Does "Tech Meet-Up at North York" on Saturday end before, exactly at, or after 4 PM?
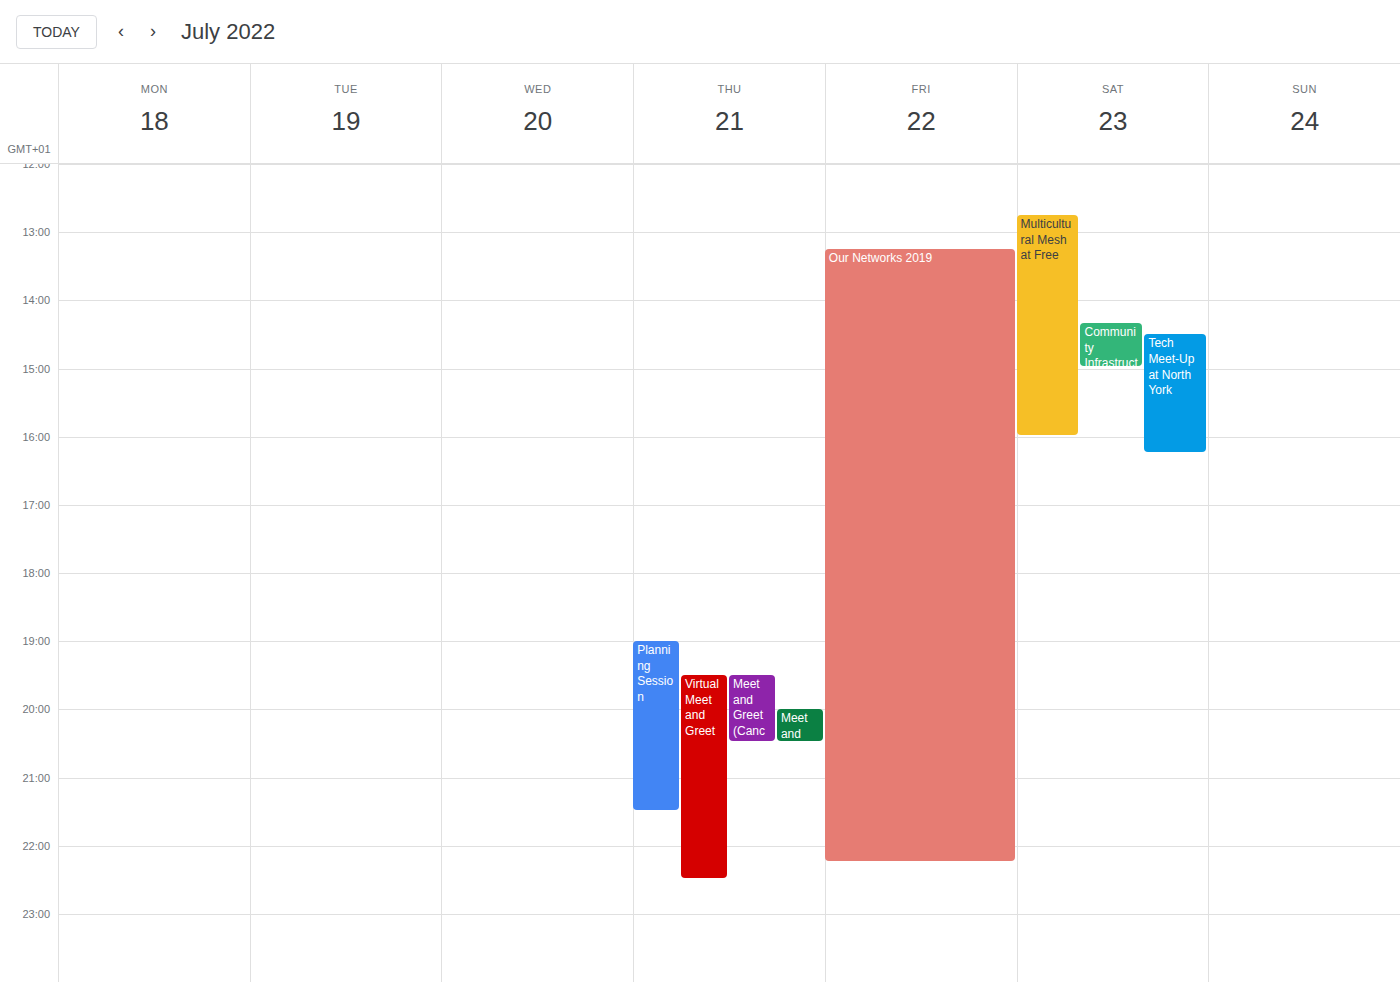
4:15 PM -- after 4 PM, 15 minutes below the 4 PM line.